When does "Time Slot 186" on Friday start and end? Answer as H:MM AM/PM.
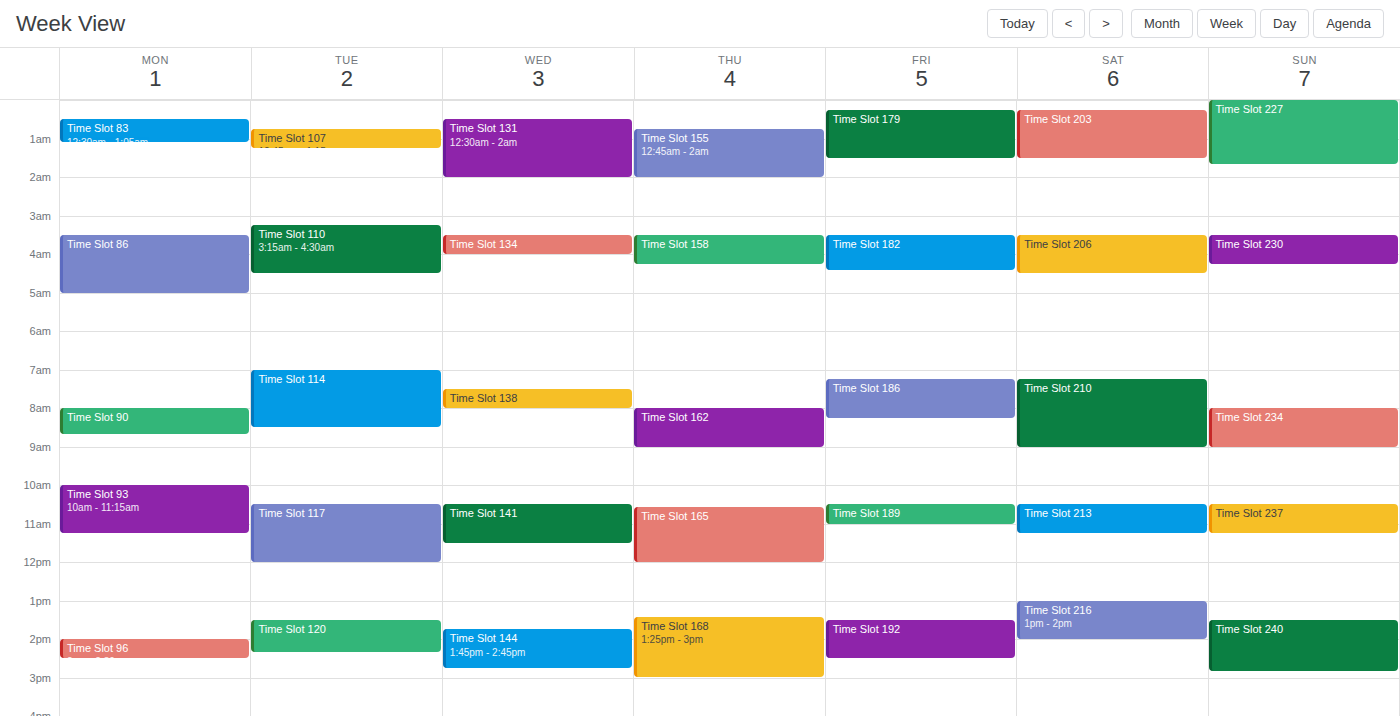
7:15 AM to 8:15 AM